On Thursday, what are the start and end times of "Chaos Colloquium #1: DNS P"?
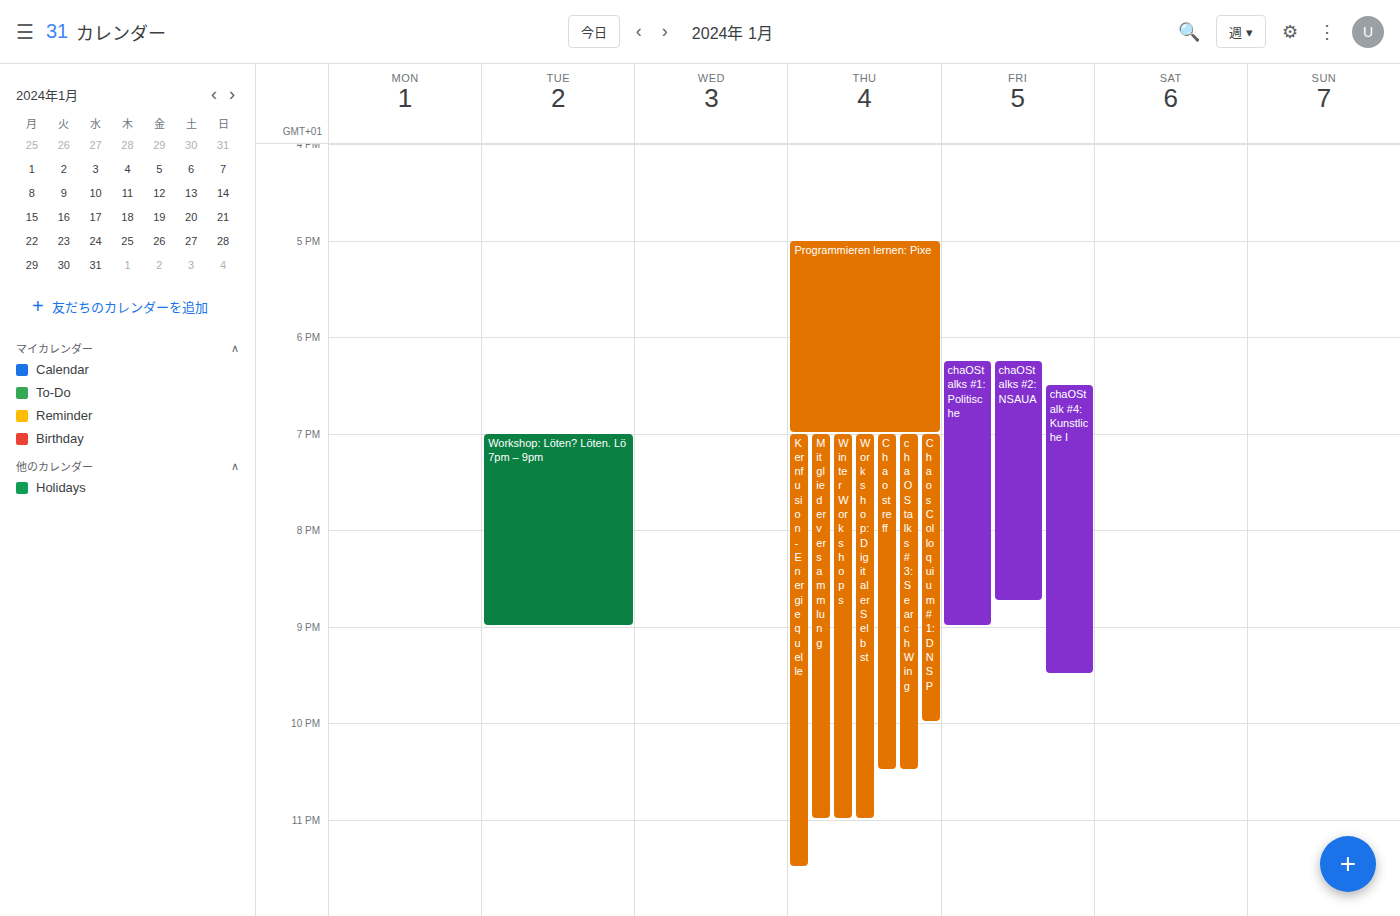
7:00 PM to 10:00 PM